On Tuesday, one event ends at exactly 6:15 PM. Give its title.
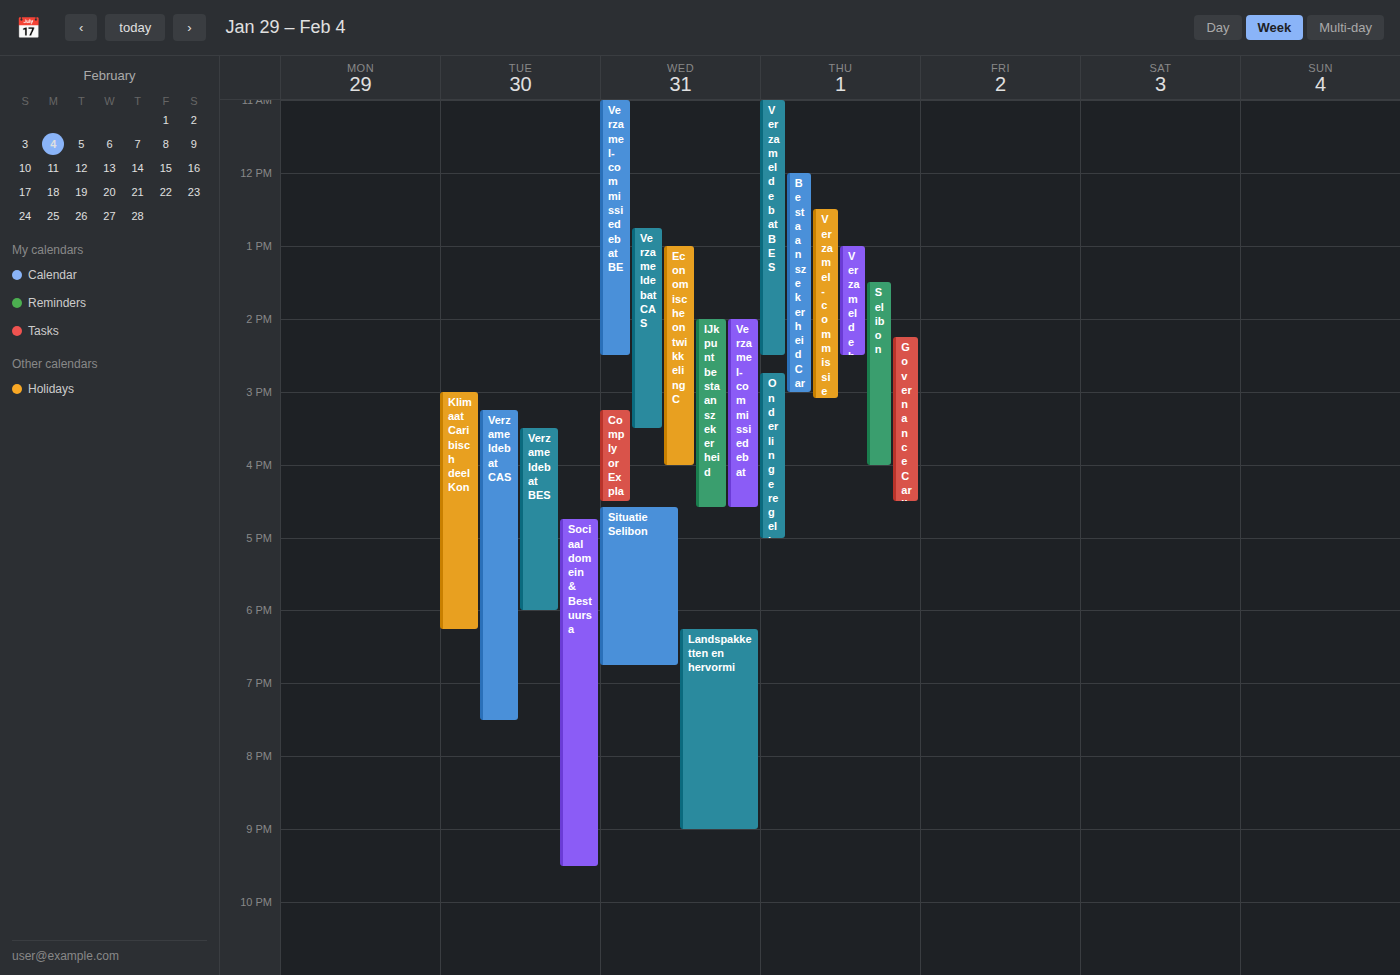
"Klimaat Caribisch deel Kon"